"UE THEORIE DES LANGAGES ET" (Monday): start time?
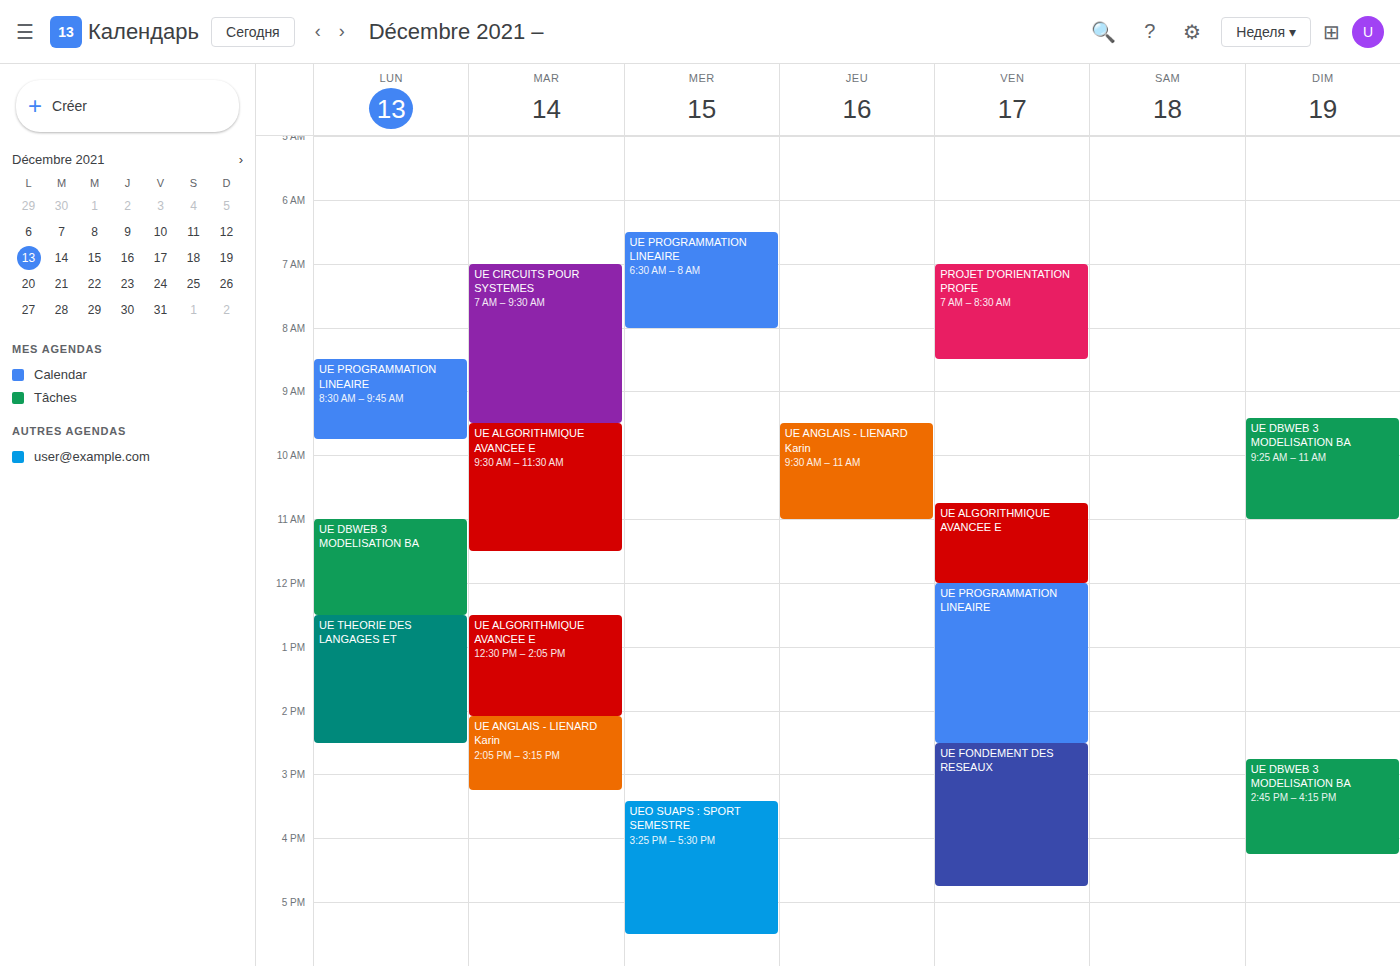
12:30 PM